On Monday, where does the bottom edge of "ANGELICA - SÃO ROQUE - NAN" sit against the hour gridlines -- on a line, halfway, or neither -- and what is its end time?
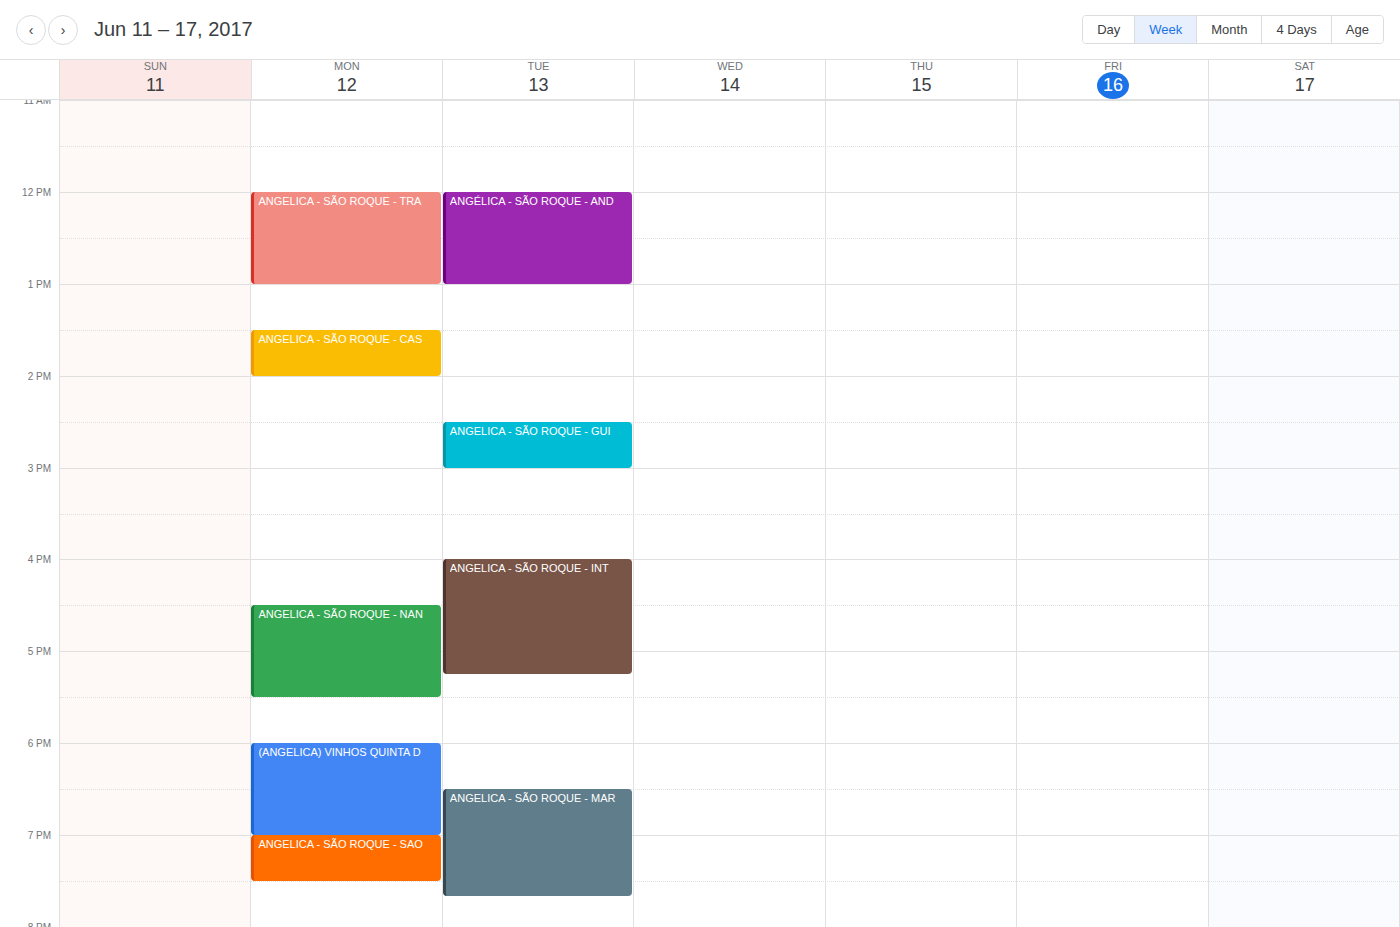
5:30 PM -- halfway between the 5 PM and 6 PM lines.